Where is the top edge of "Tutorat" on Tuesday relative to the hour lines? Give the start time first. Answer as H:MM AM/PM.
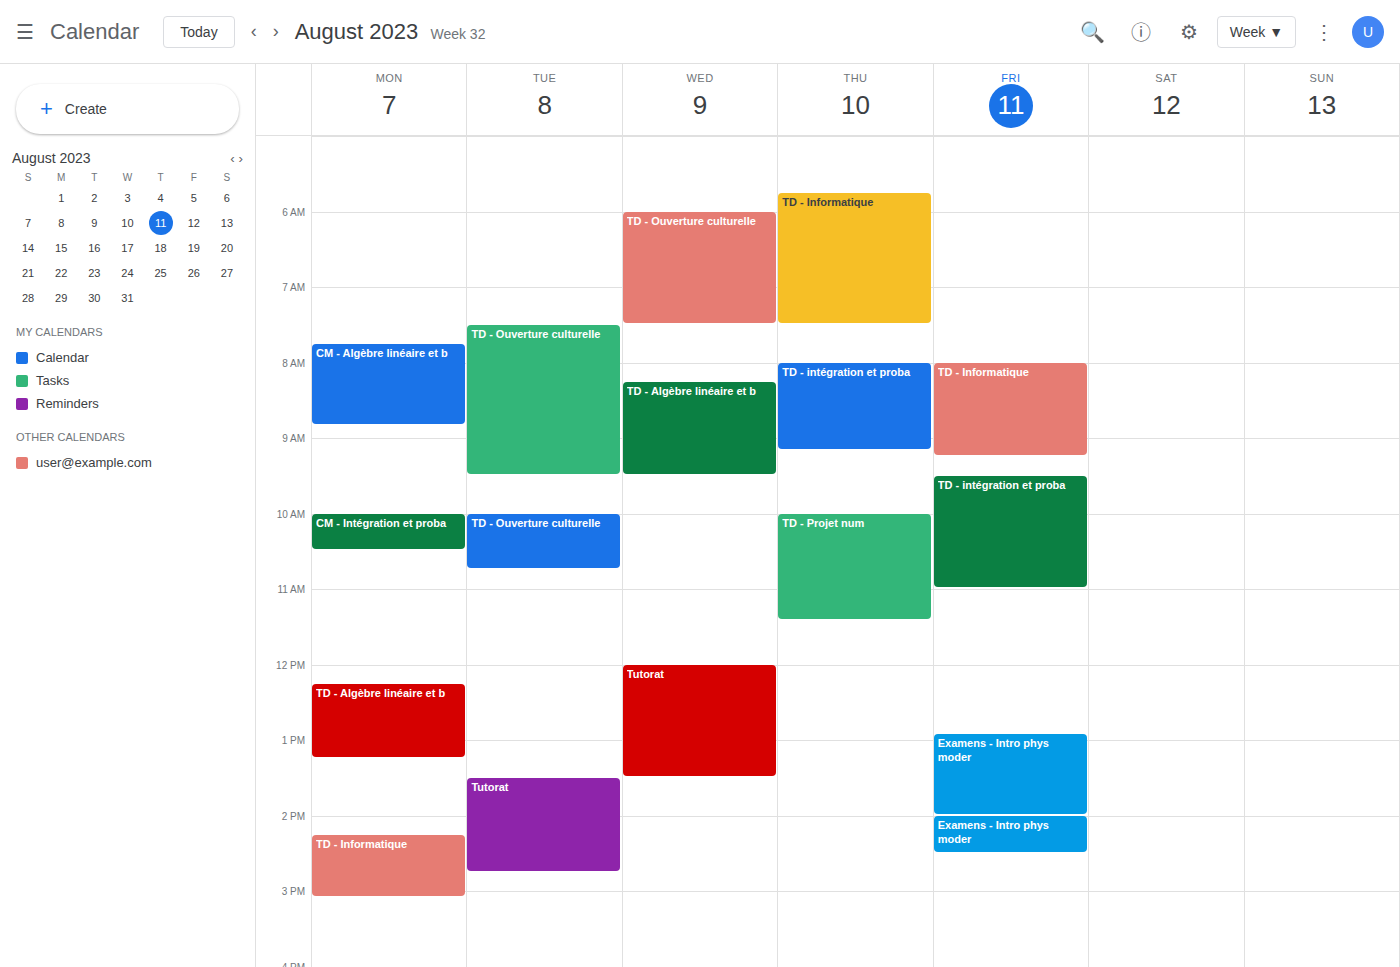
1:30 PM -- halfway between the 1 PM and 2 PM lines.